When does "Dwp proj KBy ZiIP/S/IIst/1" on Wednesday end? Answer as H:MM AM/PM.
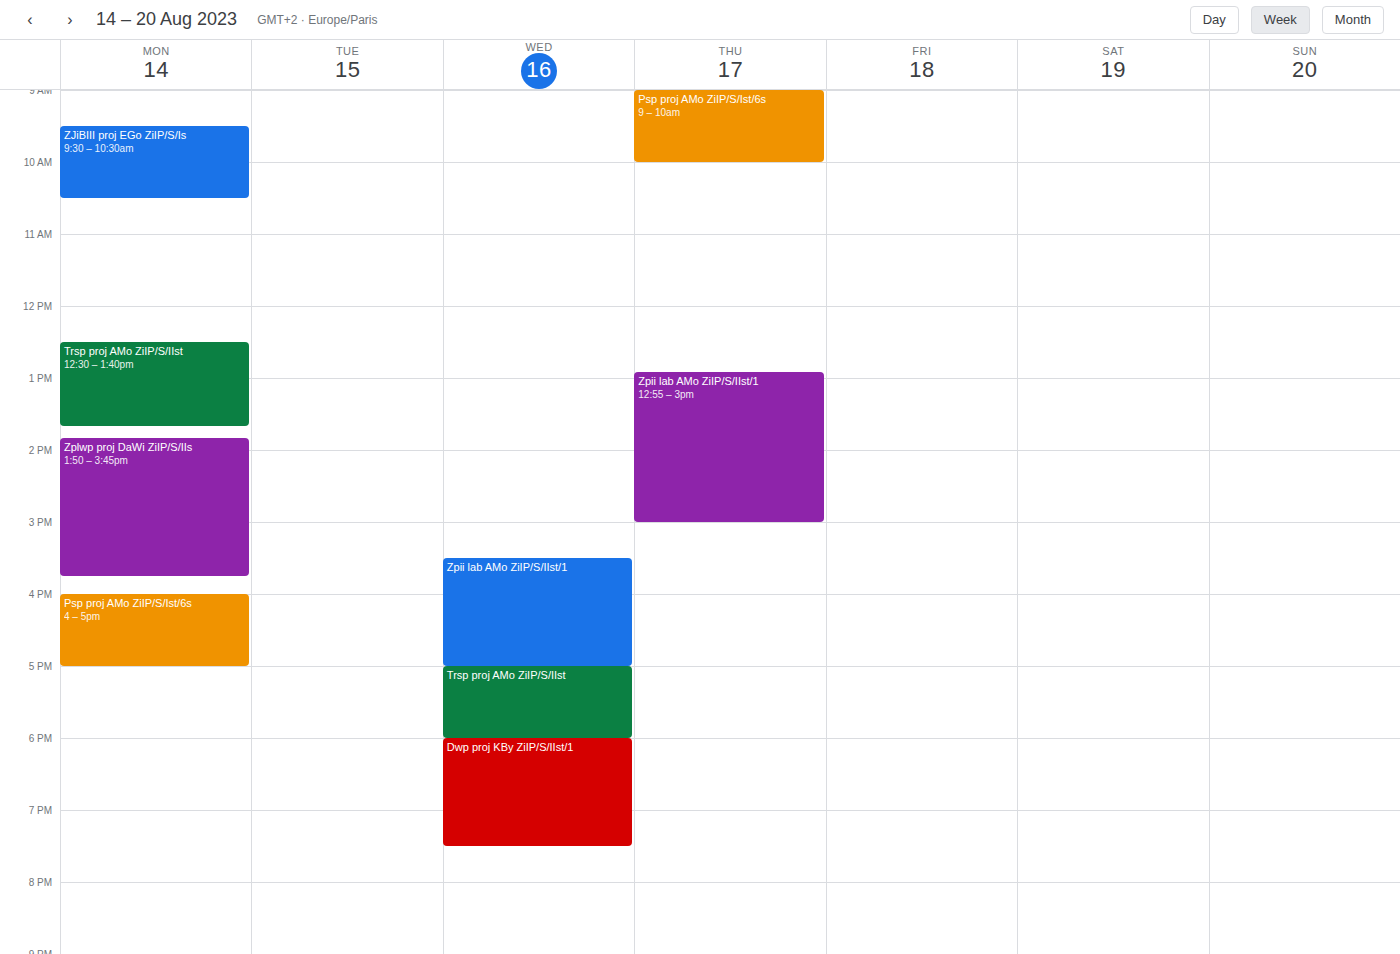
7:30 PM